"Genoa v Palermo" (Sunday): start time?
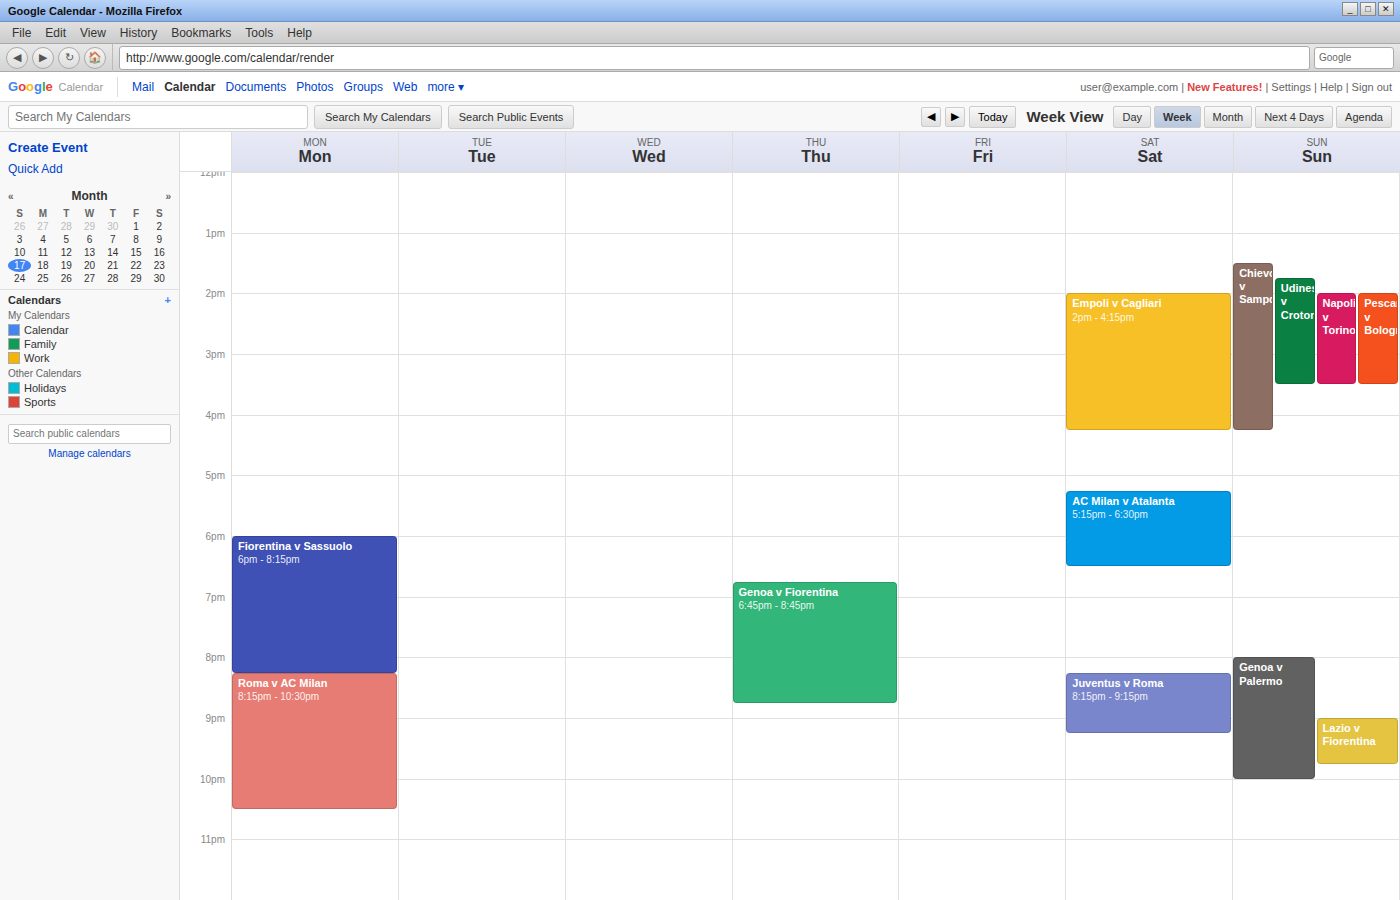
8:00 PM